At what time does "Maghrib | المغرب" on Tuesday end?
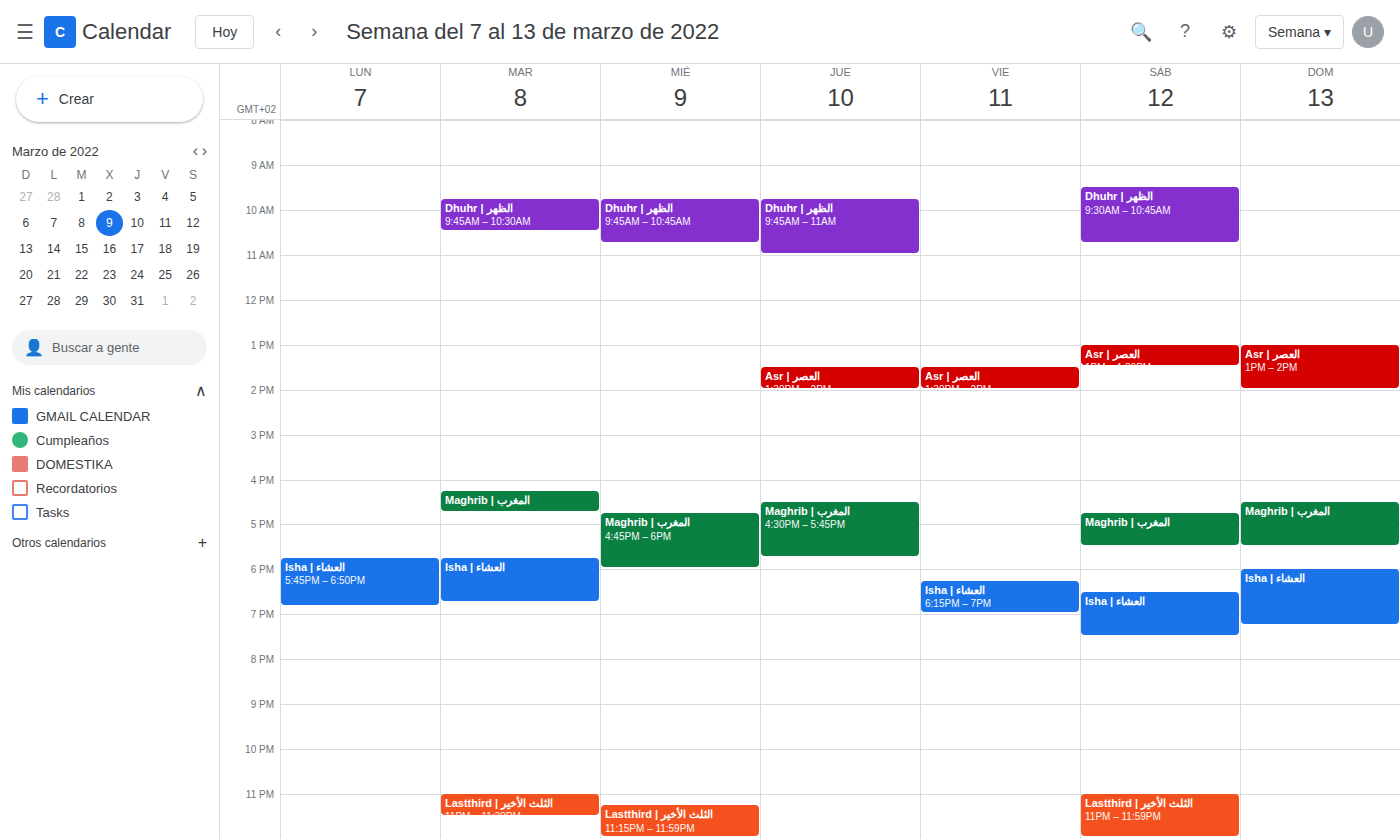
16:45